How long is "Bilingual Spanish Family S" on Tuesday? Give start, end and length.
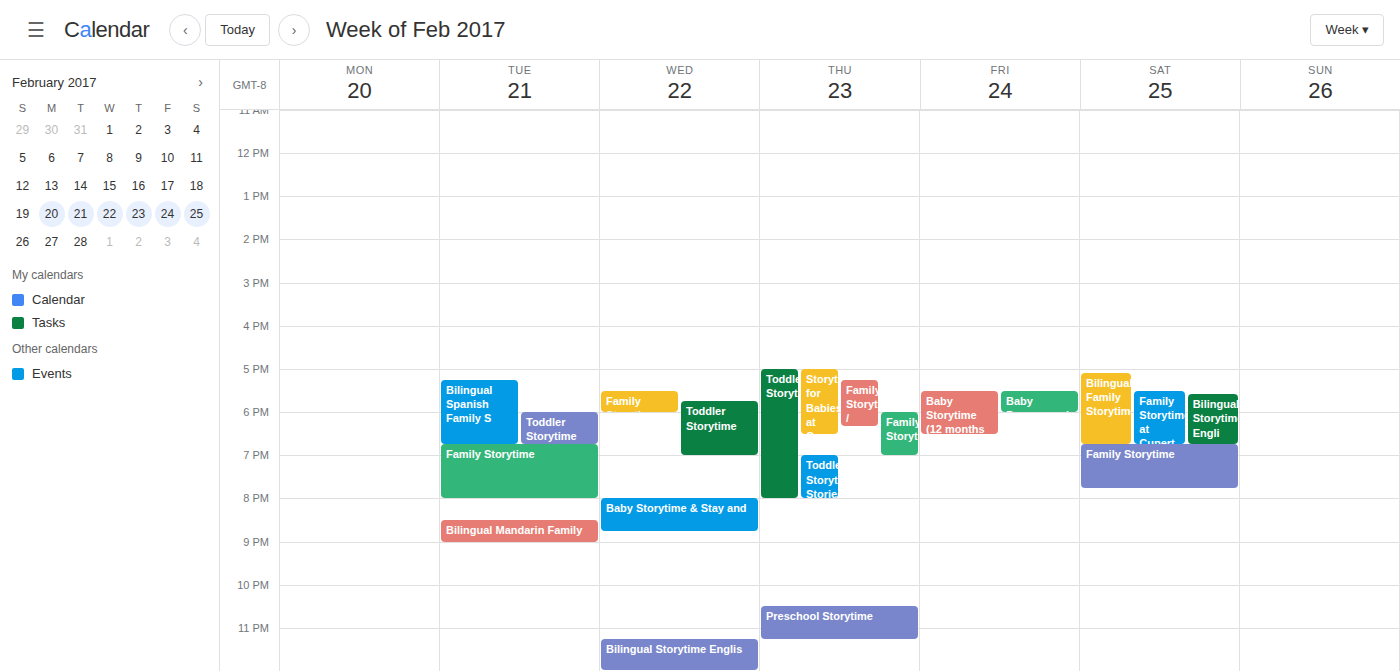
5:15 PM to 6:45 PM, 1 hour 30 minutes